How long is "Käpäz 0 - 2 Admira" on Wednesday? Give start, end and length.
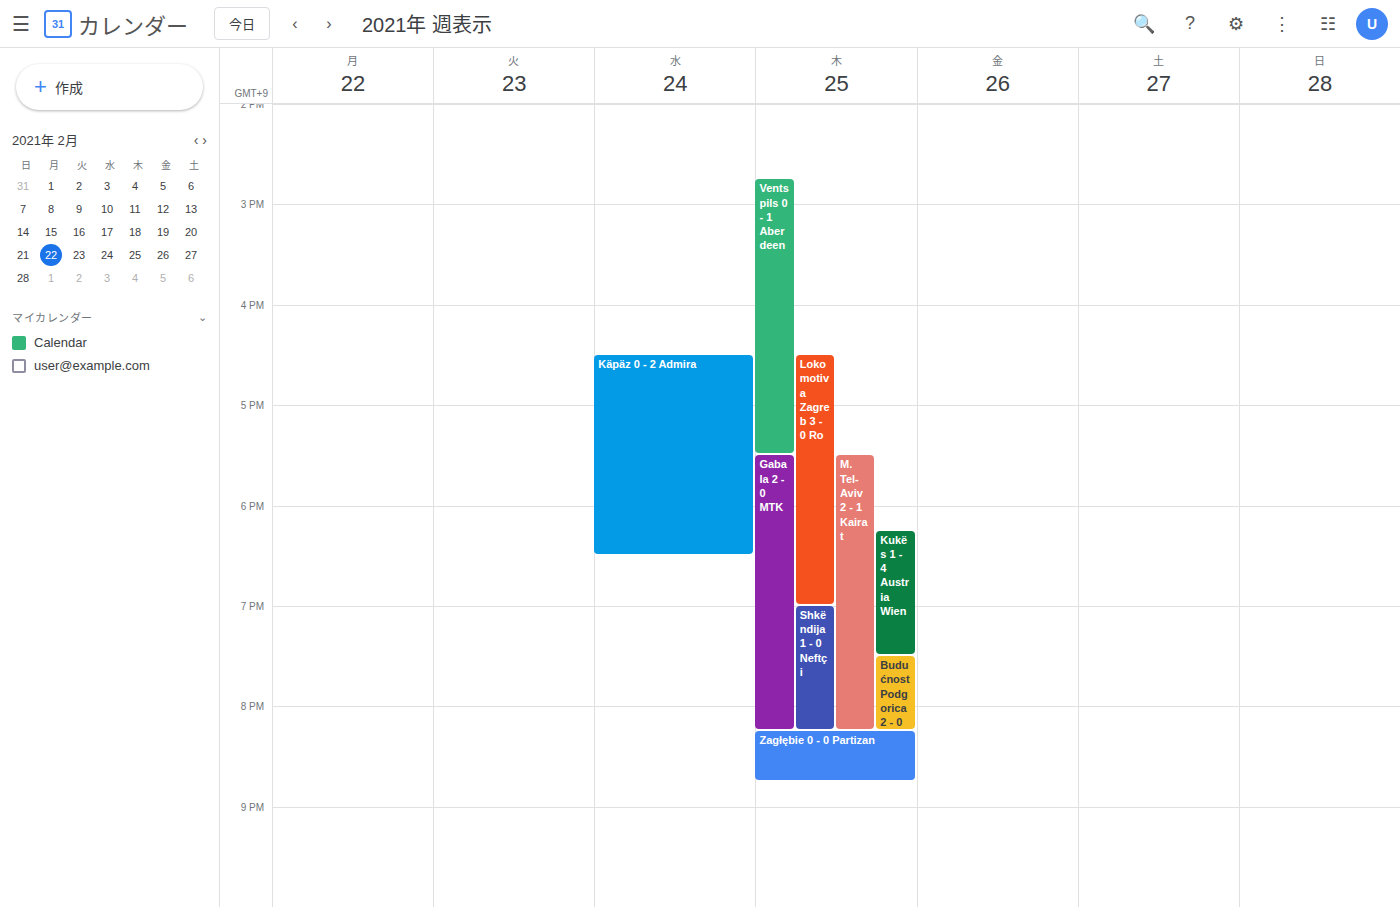
4:30 PM to 6:30 PM, 2 hours